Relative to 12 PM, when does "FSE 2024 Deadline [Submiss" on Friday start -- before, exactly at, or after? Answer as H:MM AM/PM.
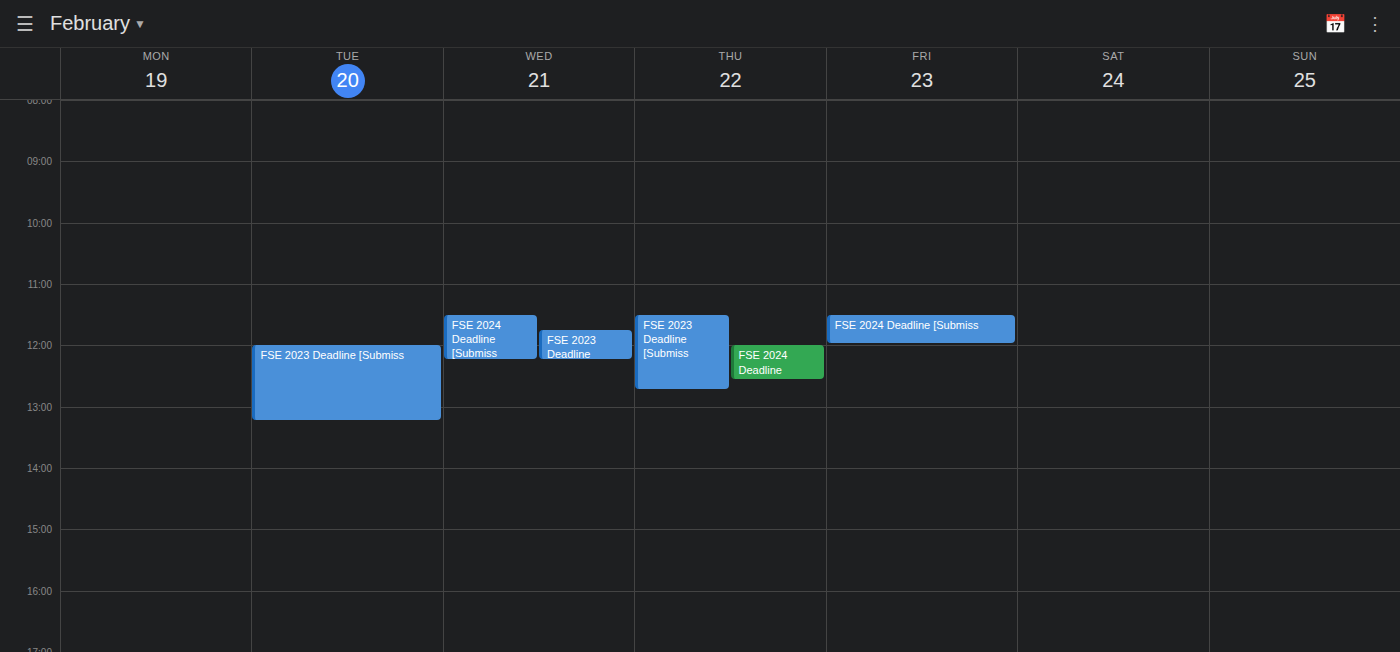
11:30 AM -- before 12 PM, 30 minutes above the 12 PM line.